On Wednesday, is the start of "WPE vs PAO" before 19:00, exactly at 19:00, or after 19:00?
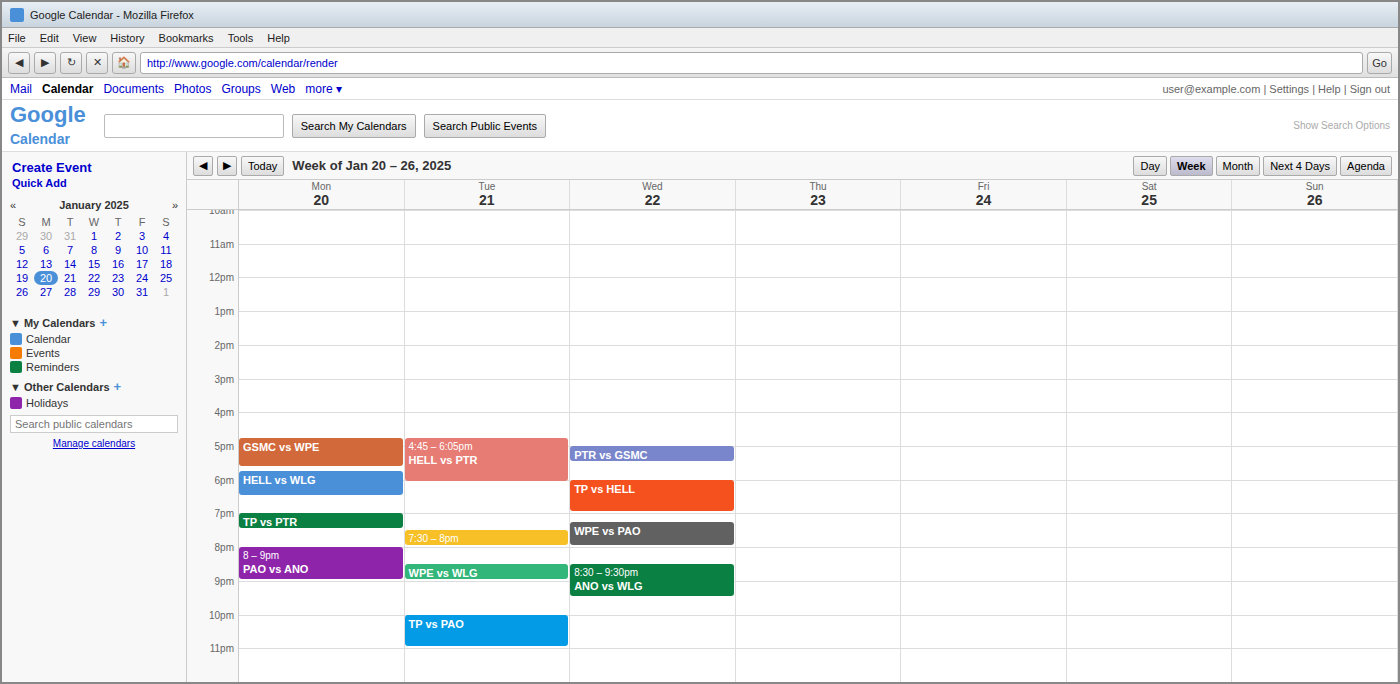
19:15 -- after 19:00, 15 minutes below the 19:00 line.